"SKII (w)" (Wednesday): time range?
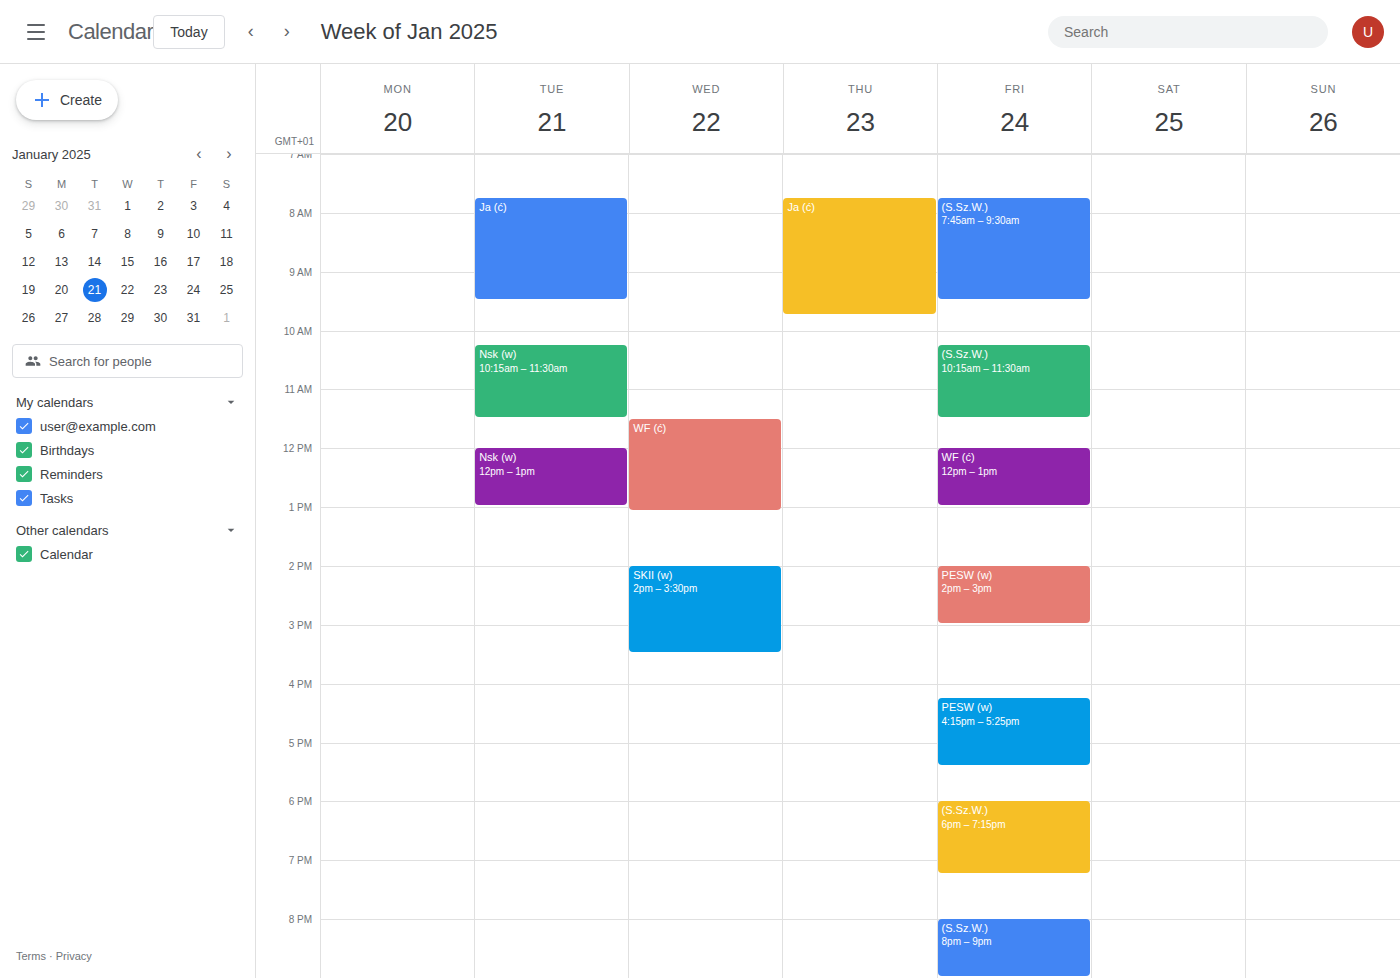
2:00 PM to 3:30 PM